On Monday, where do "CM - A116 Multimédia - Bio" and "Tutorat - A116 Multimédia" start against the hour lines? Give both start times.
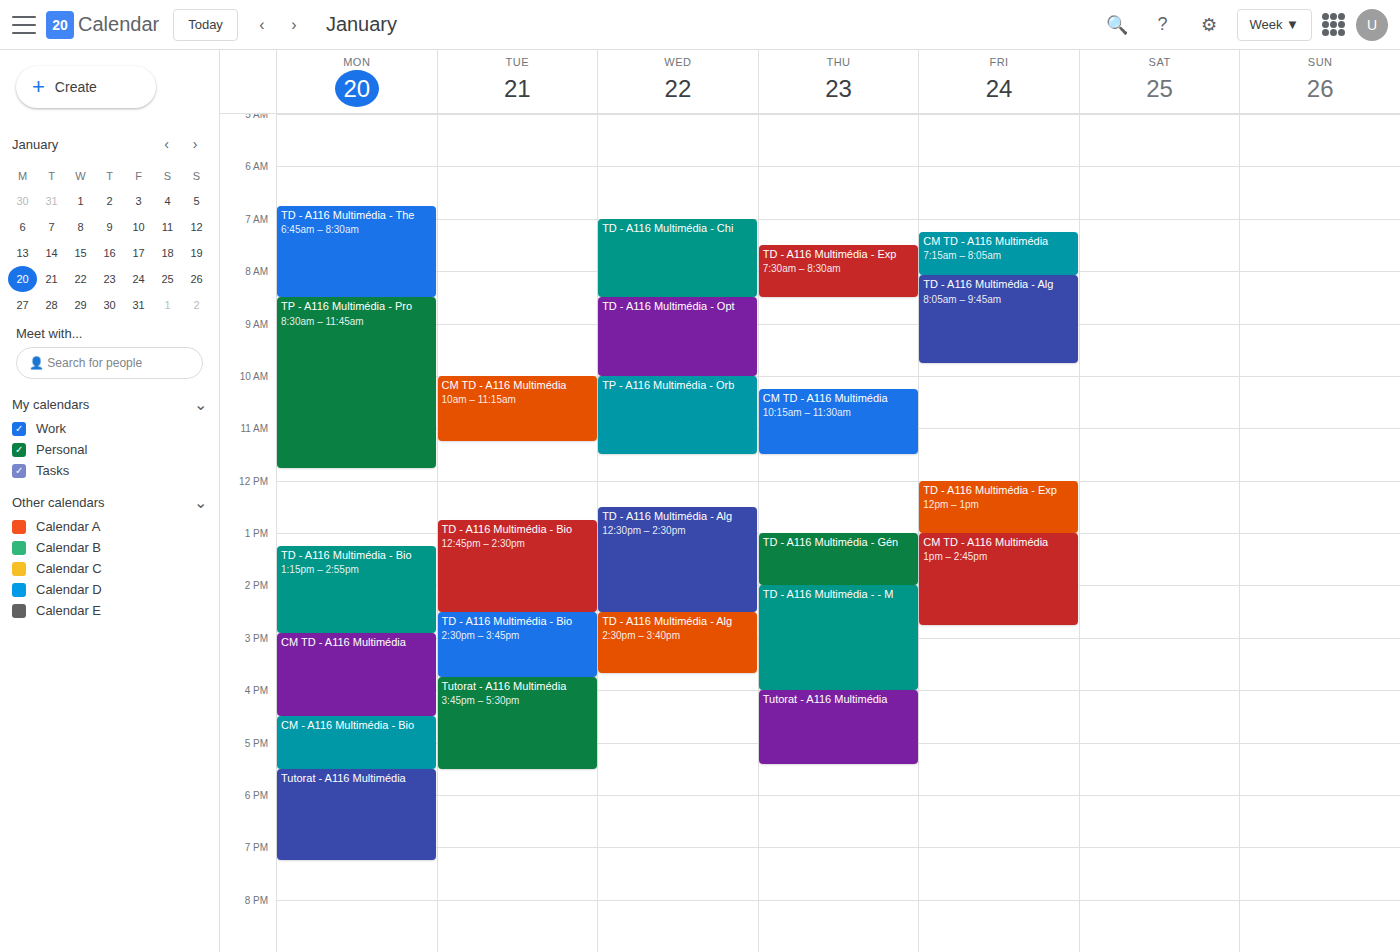
"CM - A116 Multimédia - Bio": 16:30, halfway between the 16:00 and 17:00 lines. "Tutorat - A116 Multimédia": 17:30, halfway between the 17:00 and 18:00 lines.